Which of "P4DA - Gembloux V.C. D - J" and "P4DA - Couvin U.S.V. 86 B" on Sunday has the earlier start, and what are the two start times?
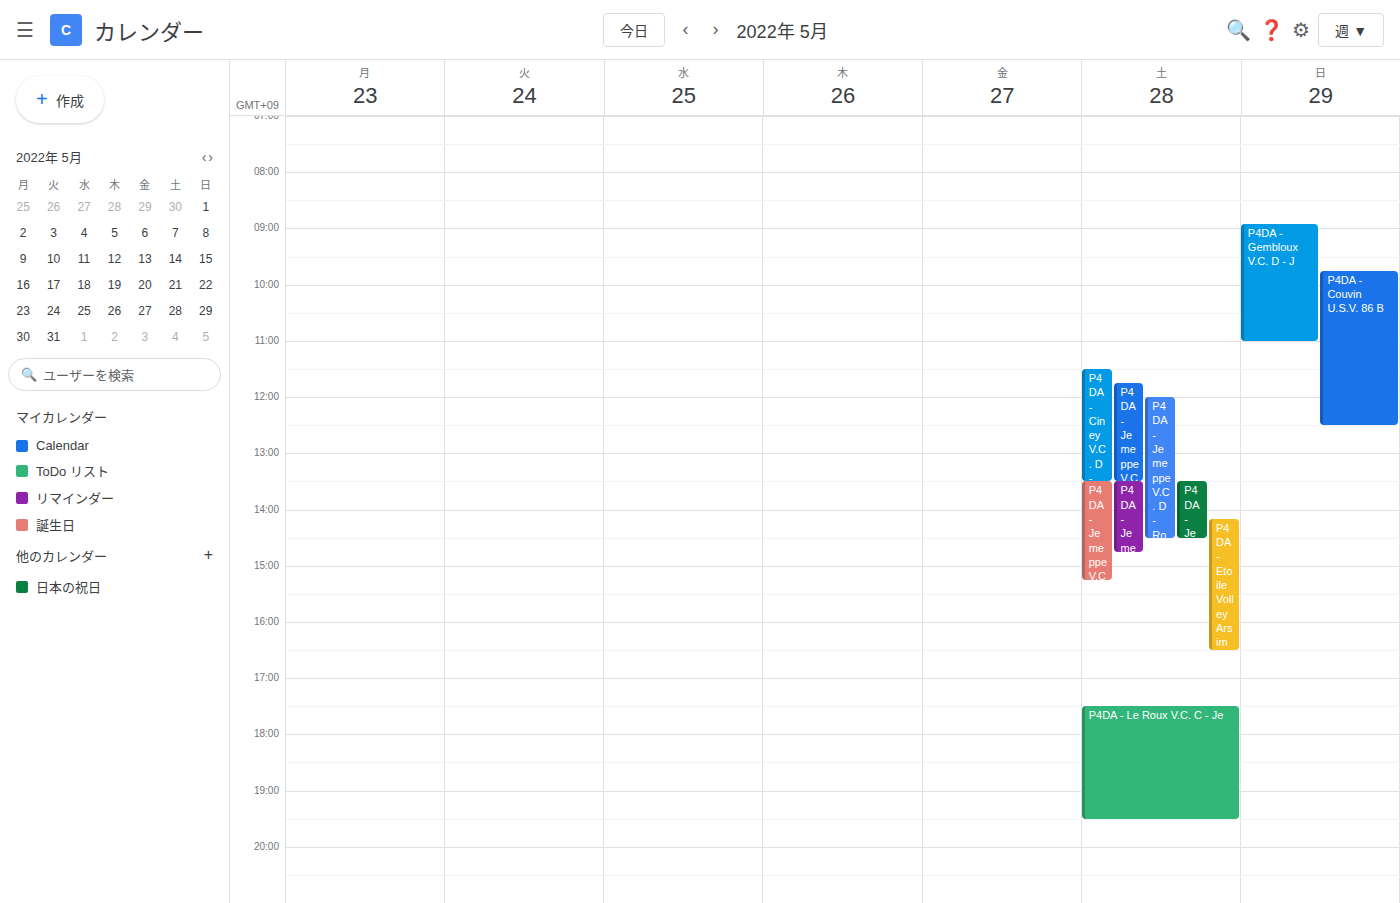
"P4DA - Gembloux V.C. D - J" 8:55 AM; "P4DA - Couvin U.S.V. 86 B" 9:45 AM.